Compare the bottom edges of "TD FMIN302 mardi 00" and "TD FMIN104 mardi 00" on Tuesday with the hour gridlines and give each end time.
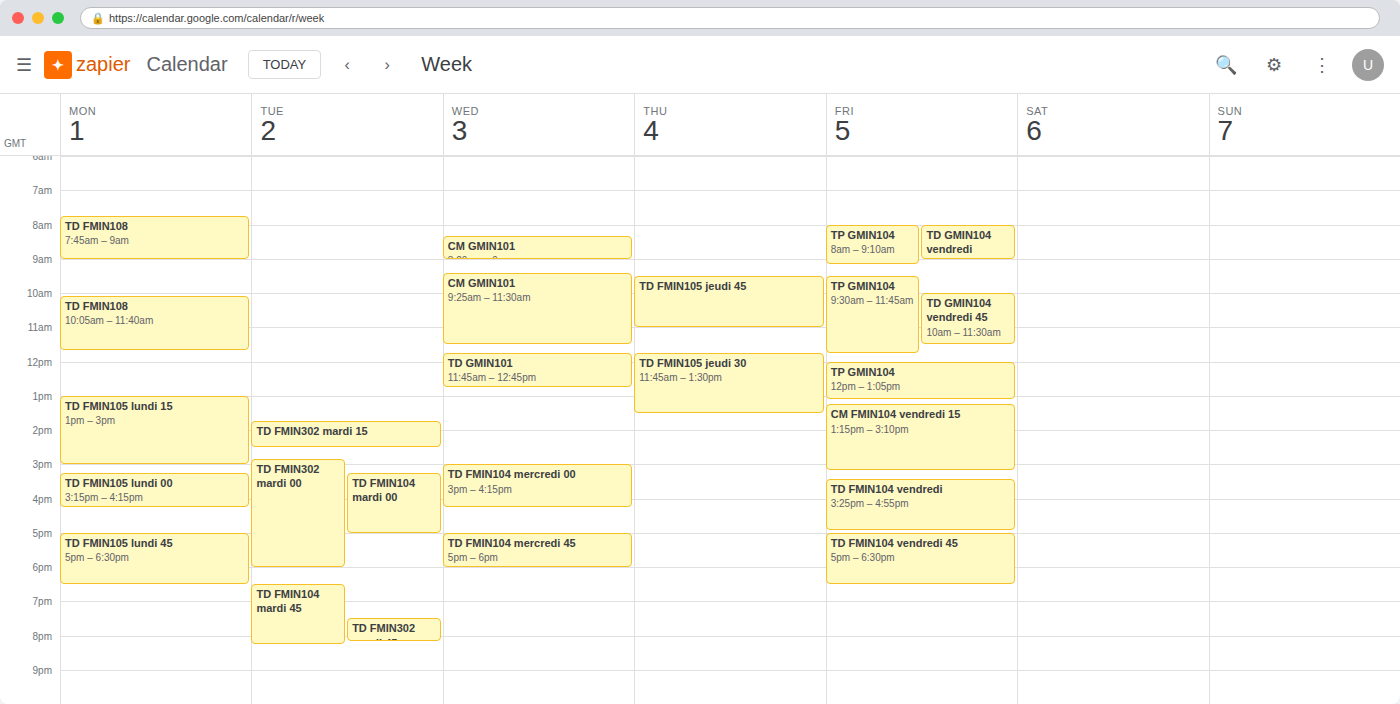
"TD FMIN302 mardi 00": 6:00 PM, exactly on the 6 PM line. "TD FMIN104 mardi 00": 5:00 PM, exactly on the 5 PM line.